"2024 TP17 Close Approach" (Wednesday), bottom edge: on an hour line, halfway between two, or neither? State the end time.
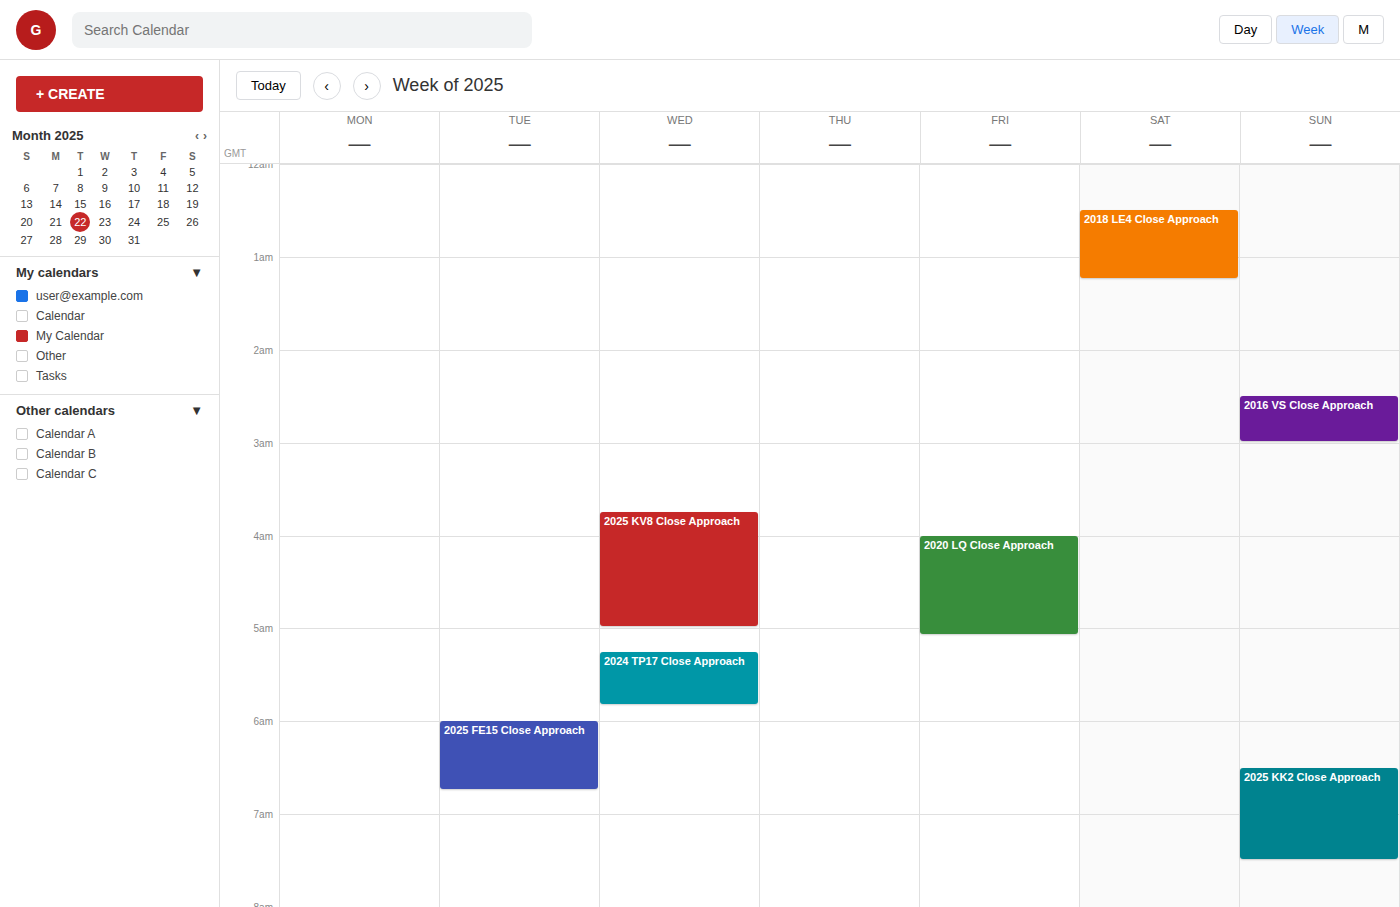
5:50 AM -- neither: 50 minutes below the 5 AM line and 10 minutes above the 6 AM line.